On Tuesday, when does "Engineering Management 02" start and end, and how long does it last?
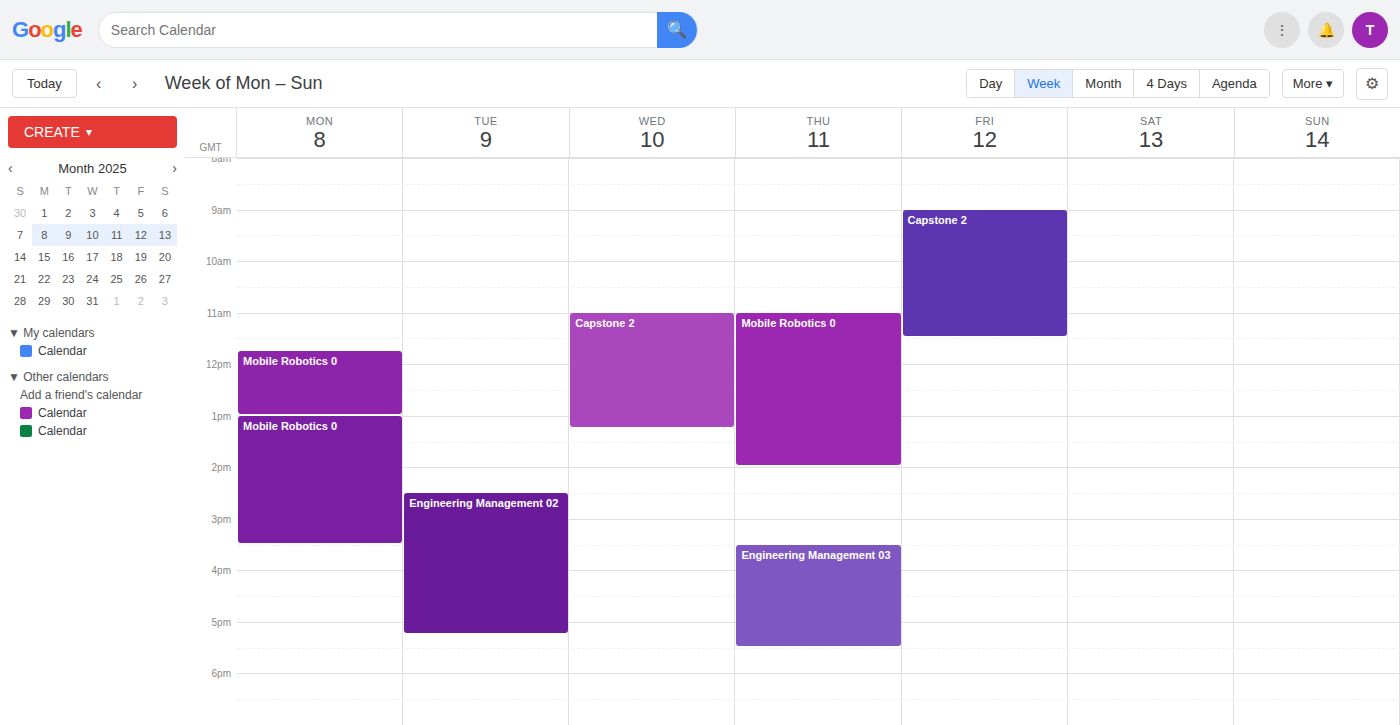
2:30 PM to 5:15 PM, 2 hours 45 minutes